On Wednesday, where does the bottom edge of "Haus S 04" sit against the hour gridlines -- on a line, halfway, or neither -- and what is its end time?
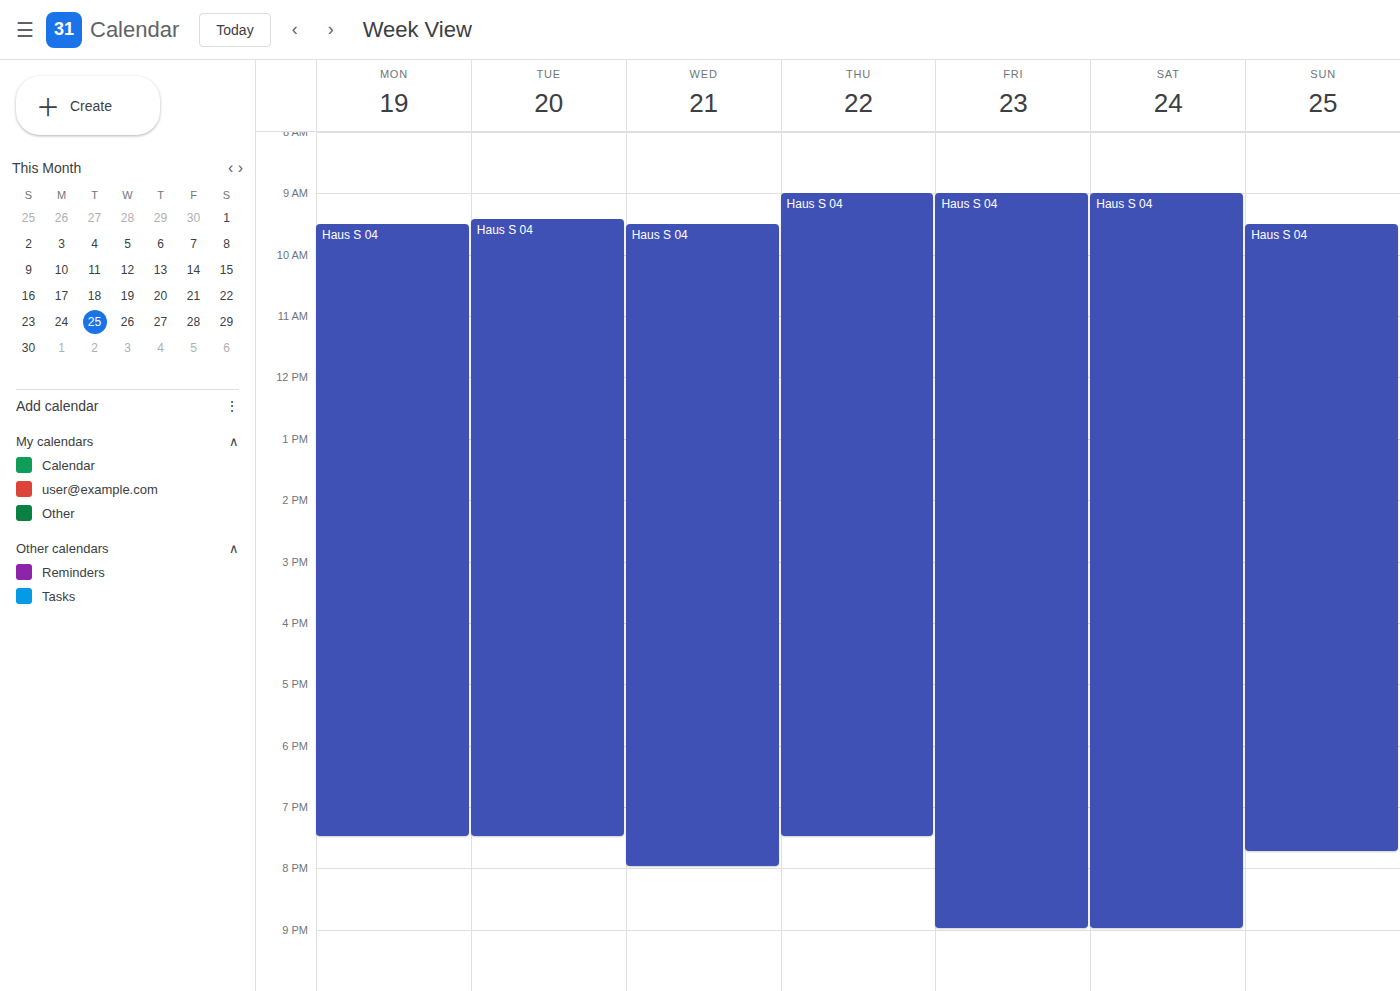
8:00 PM -- exactly on the 8 PM line.